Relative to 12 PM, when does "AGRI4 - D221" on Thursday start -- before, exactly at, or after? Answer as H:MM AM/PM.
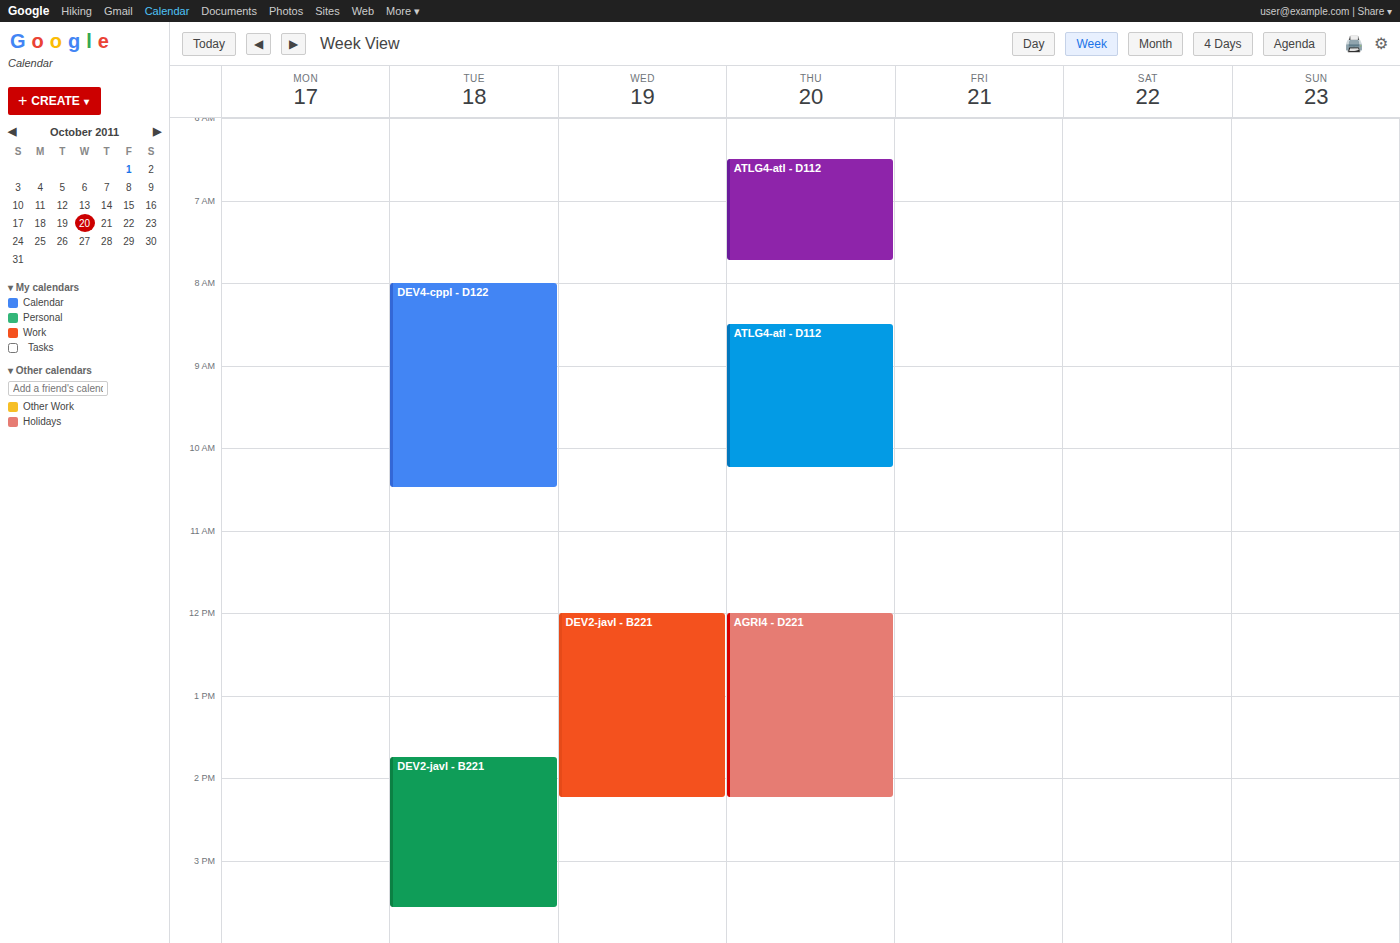
12:00 PM -- exactly at 12 PM, on the 12 PM line.